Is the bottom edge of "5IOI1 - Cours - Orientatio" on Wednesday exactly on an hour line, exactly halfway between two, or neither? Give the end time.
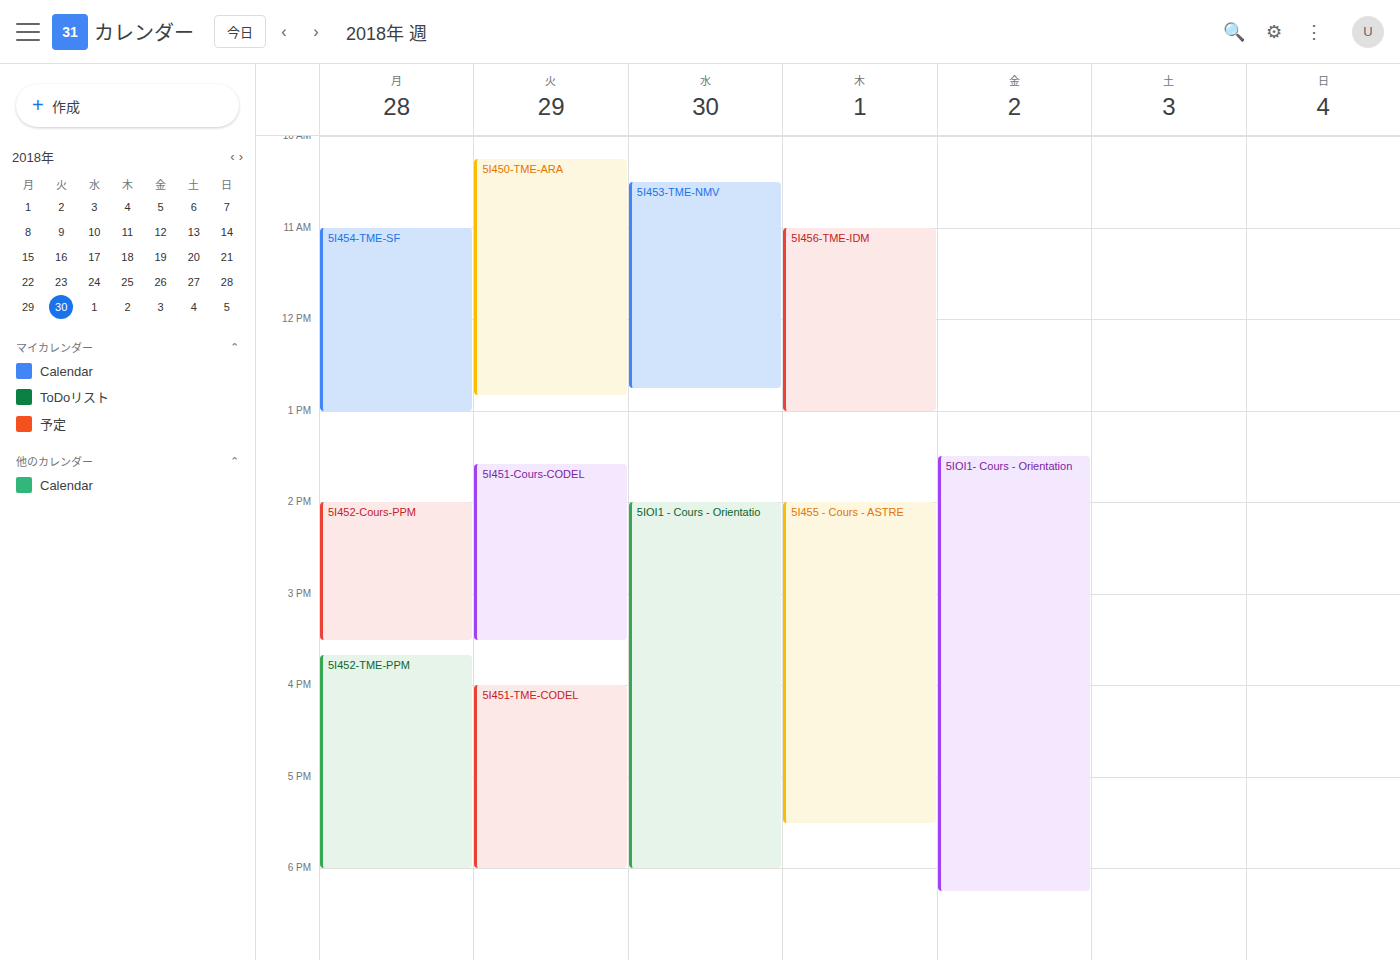
6:00 PM -- exactly on the 6 PM line.